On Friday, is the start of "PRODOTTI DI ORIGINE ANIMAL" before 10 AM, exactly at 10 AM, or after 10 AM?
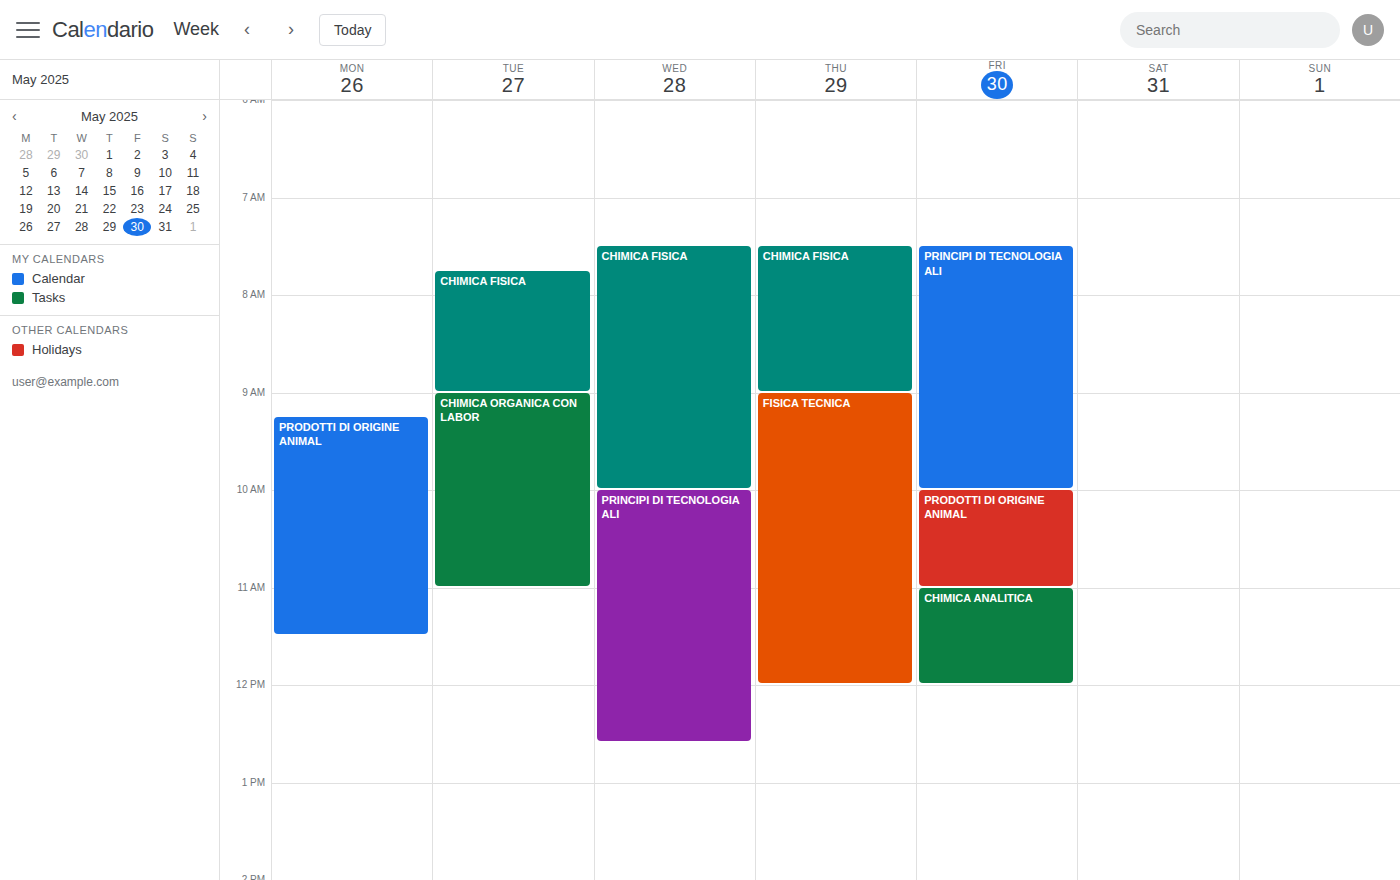
10:00 AM -- exactly at 10 AM, on the 10 AM line.